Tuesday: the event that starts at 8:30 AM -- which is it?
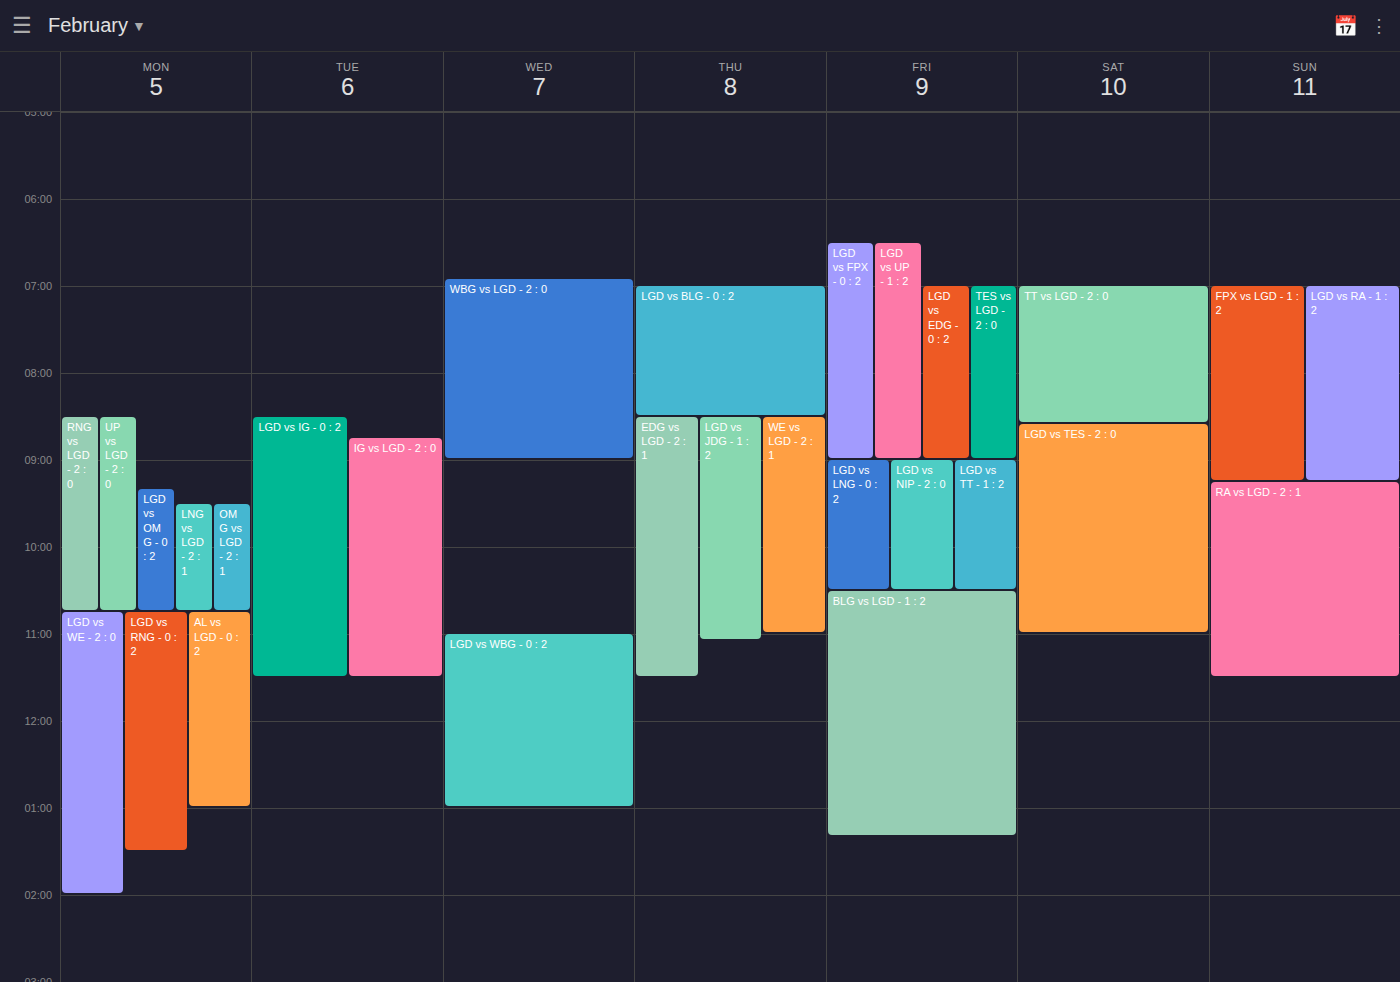
"LGD vs IG - 0 : 2"